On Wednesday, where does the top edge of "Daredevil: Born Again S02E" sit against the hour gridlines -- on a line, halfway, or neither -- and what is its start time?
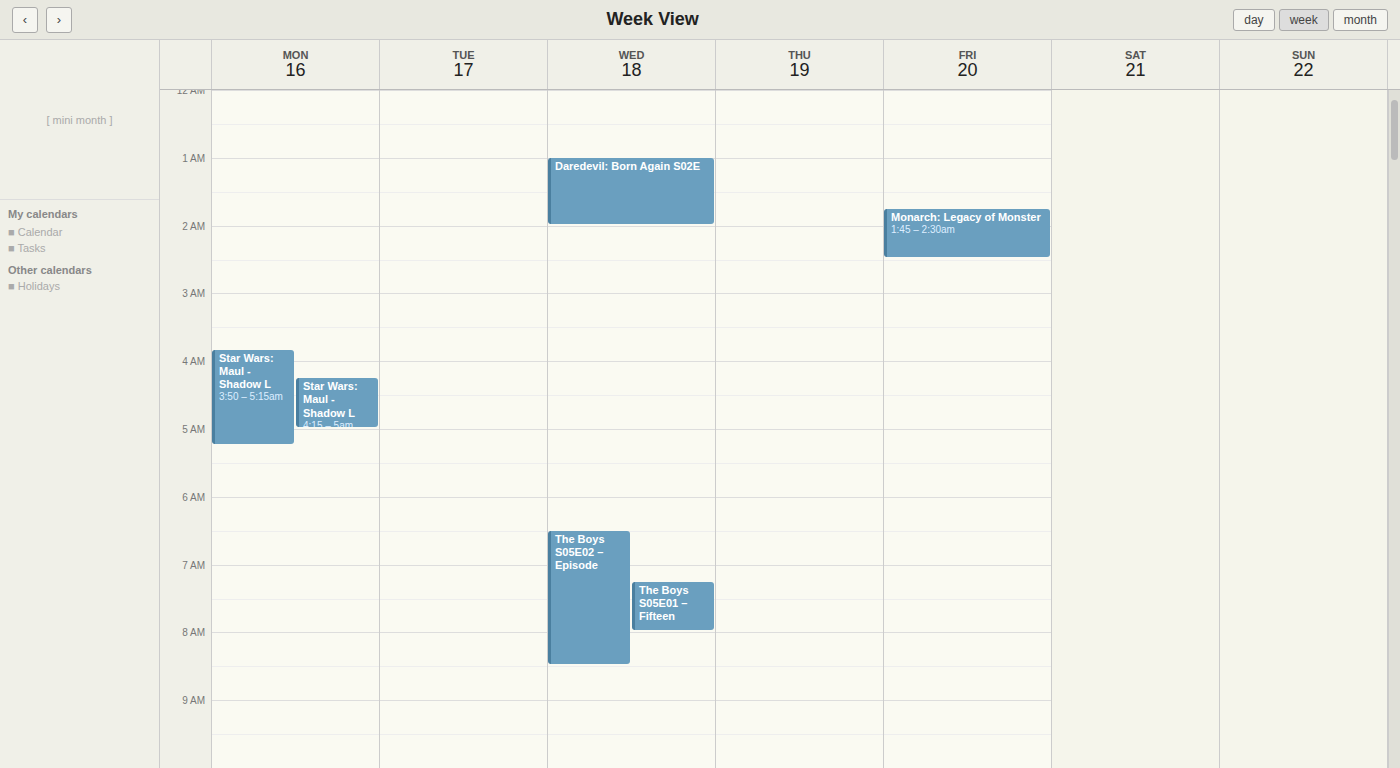
1:00 AM -- exactly on the 1 AM line.